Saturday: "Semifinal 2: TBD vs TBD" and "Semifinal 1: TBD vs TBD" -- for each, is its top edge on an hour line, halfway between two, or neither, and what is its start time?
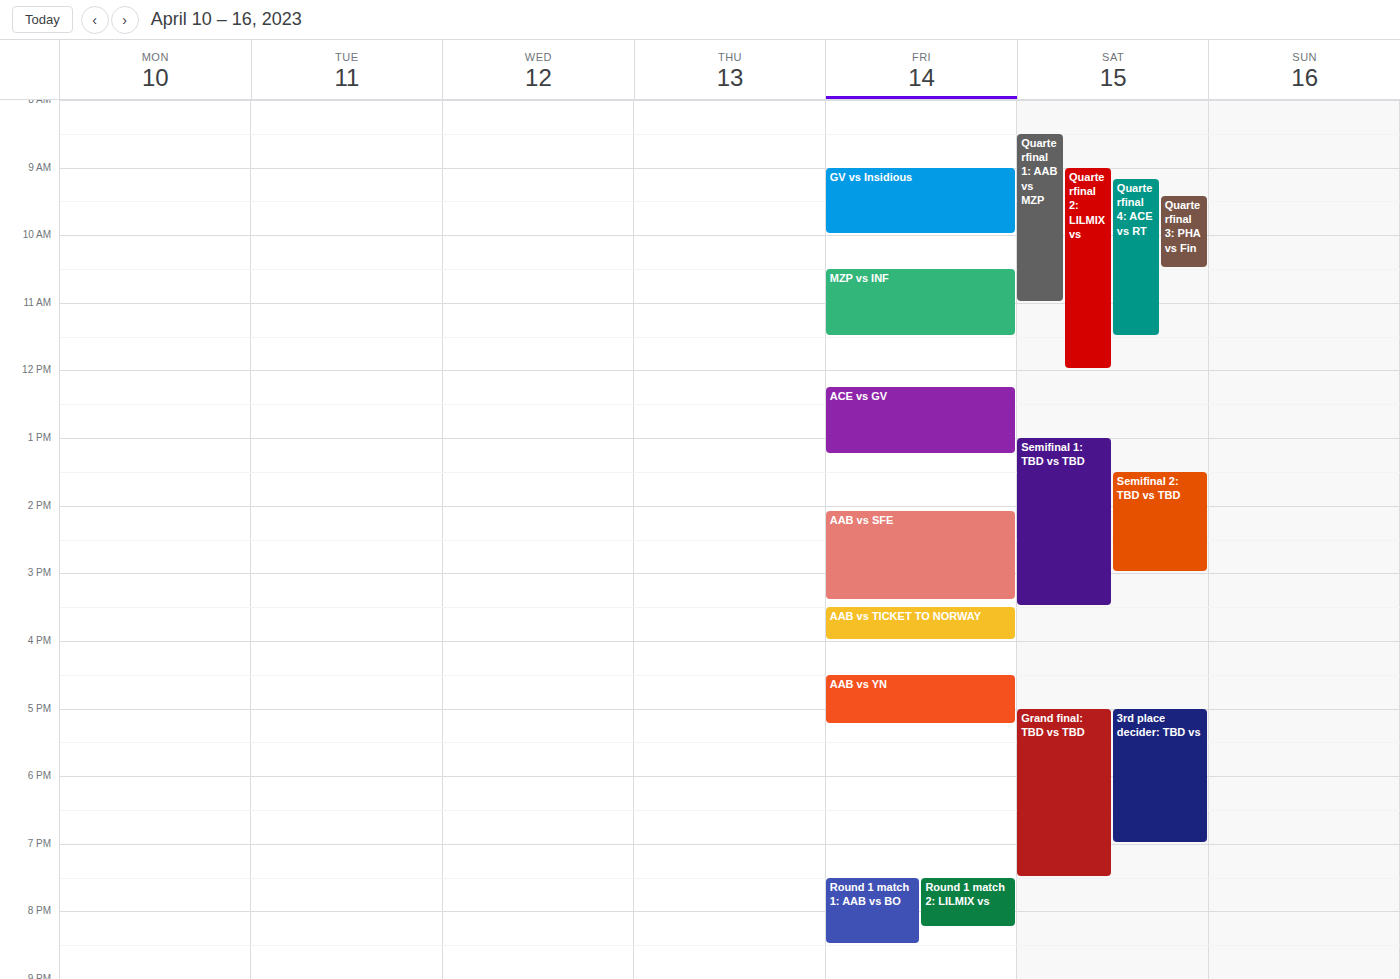
"Semifinal 2: TBD vs TBD": 1:30 PM, halfway between the 1 PM and 2 PM lines. "Semifinal 1: TBD vs TBD": 1:00 PM, exactly on the 1 PM line.